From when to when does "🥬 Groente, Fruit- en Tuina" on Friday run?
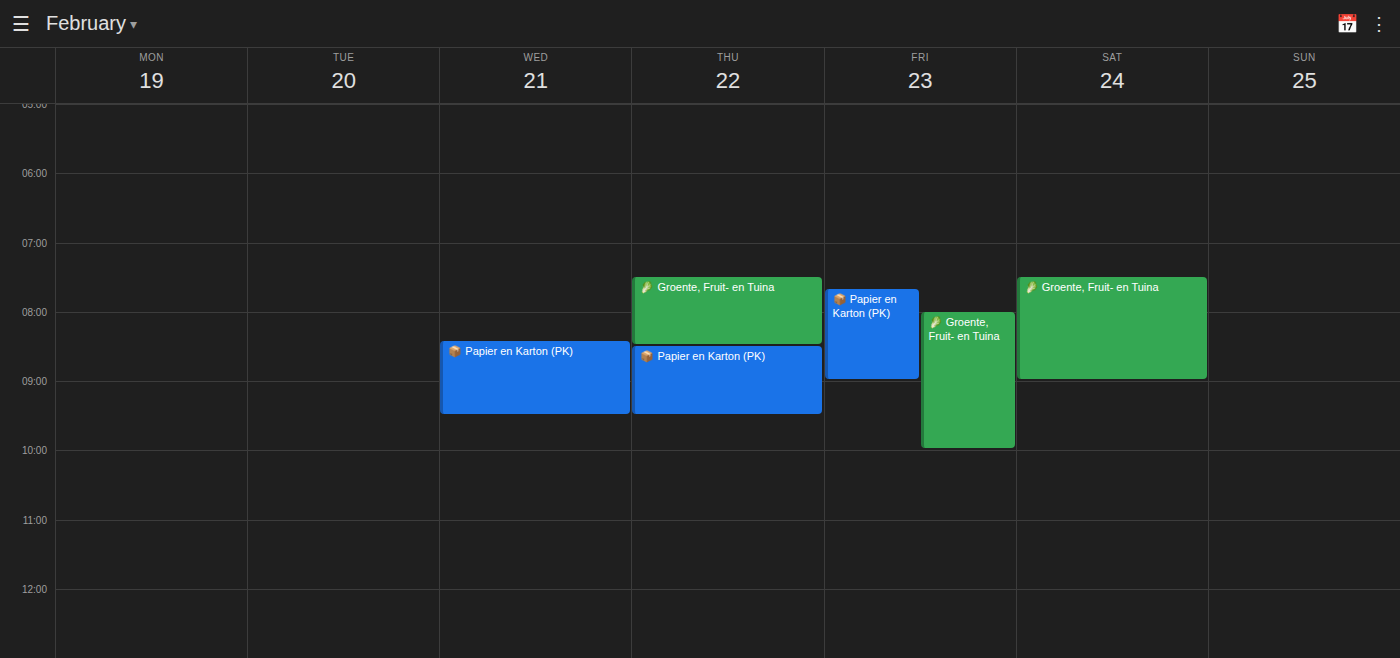
08:00 to 10:00